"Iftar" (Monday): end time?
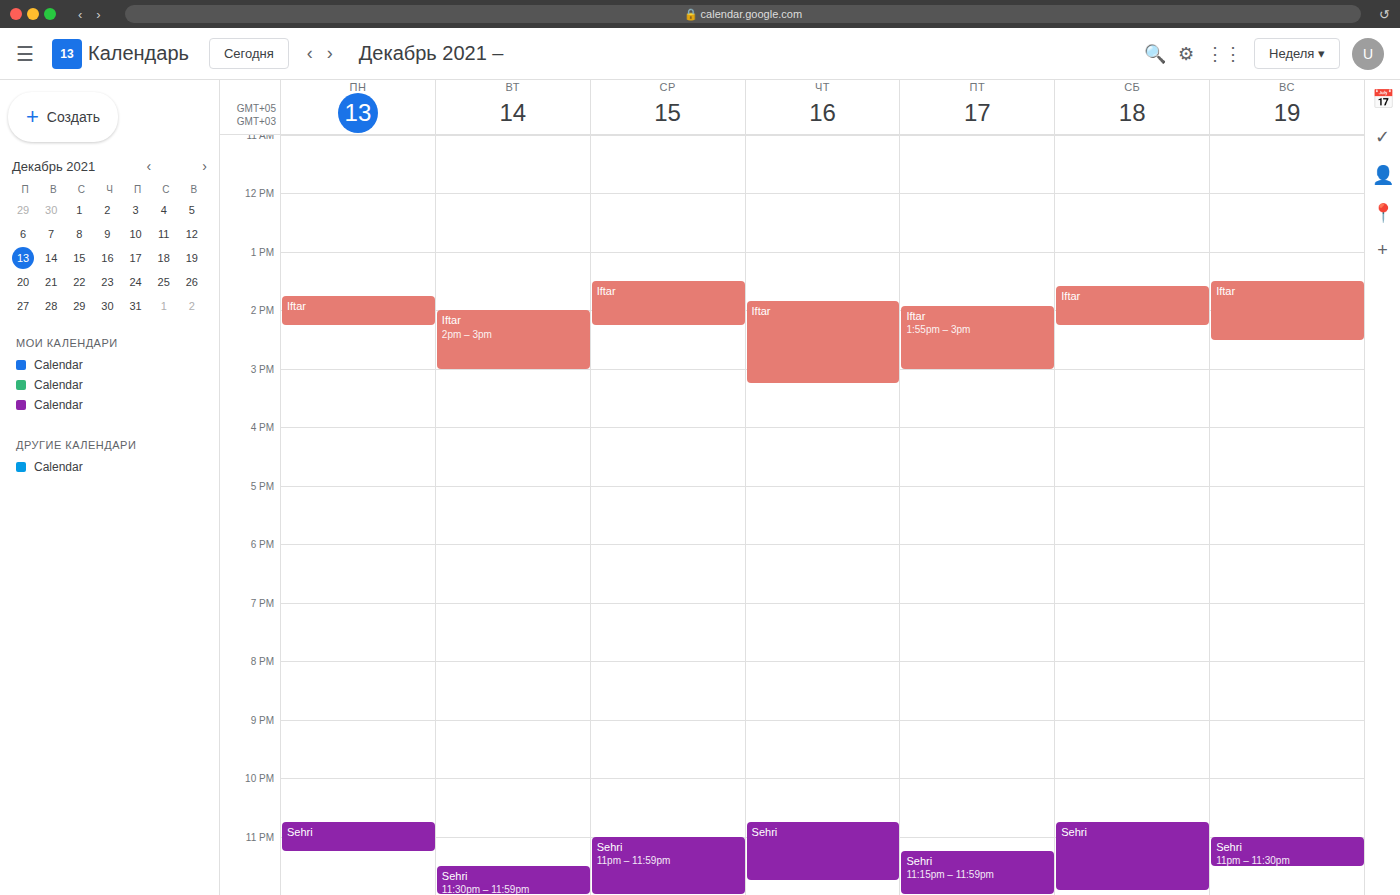
14:15